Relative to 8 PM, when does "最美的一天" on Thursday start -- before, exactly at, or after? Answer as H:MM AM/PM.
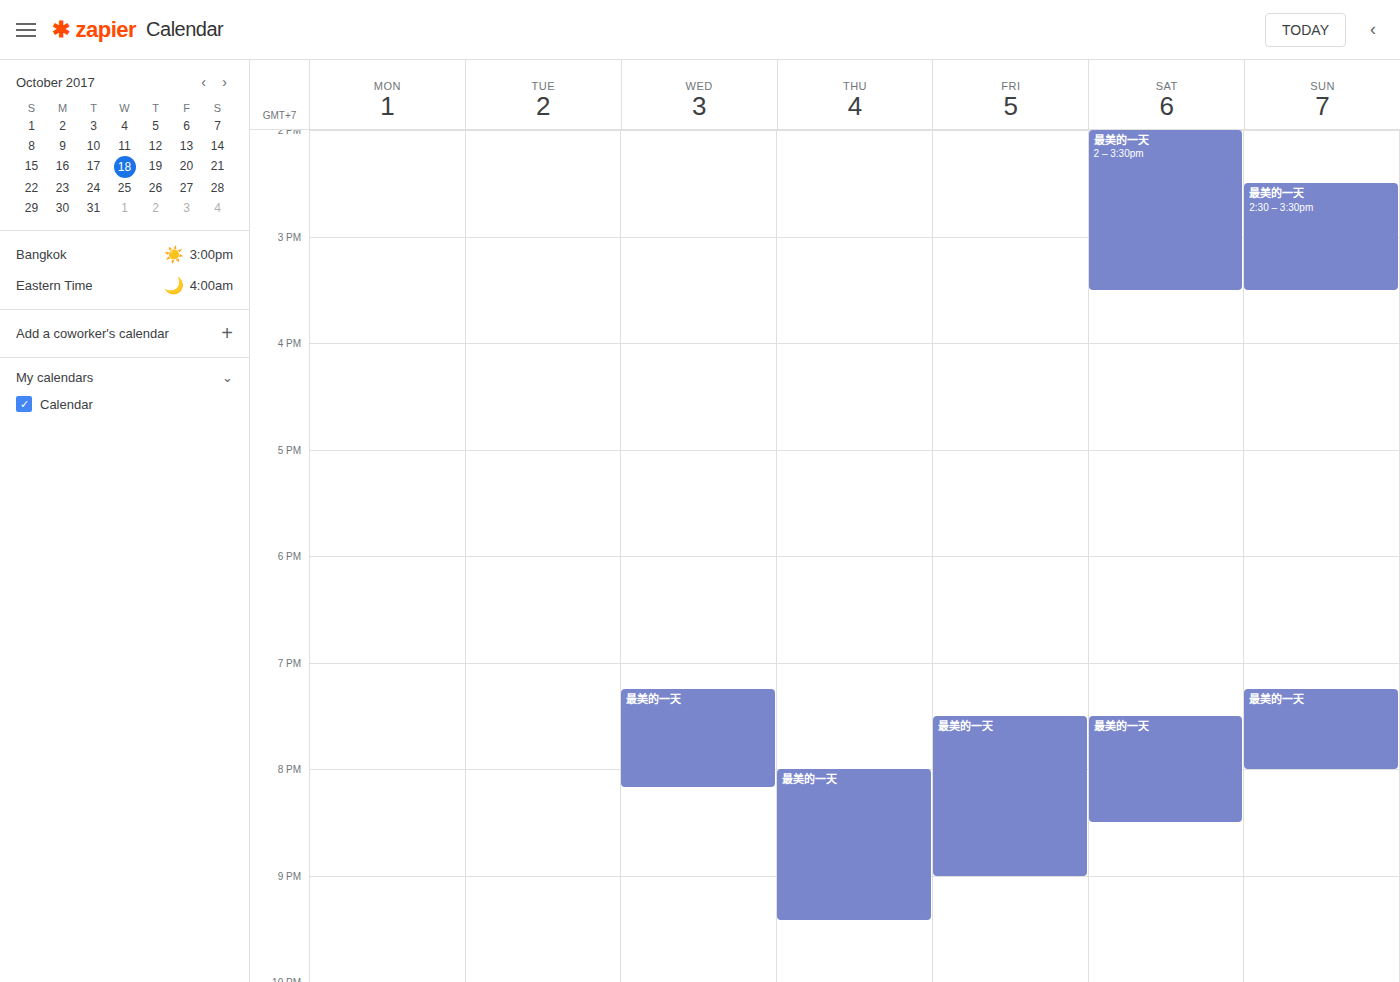
8:00 PM -- exactly at 8 PM, on the 8 PM line.